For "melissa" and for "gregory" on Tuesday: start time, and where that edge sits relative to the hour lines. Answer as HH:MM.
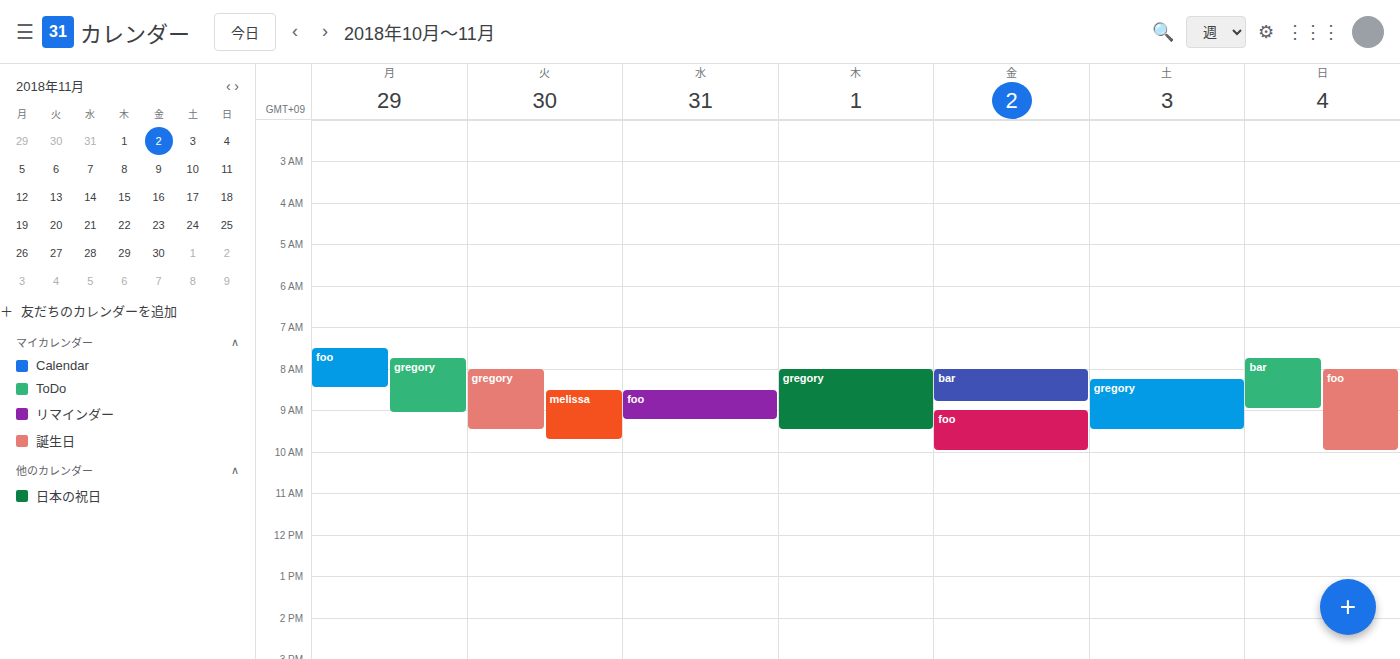
"melissa": 08:30, halfway between the 08:00 and 09:00 lines. "gregory": 08:00, exactly on the 08:00 line.